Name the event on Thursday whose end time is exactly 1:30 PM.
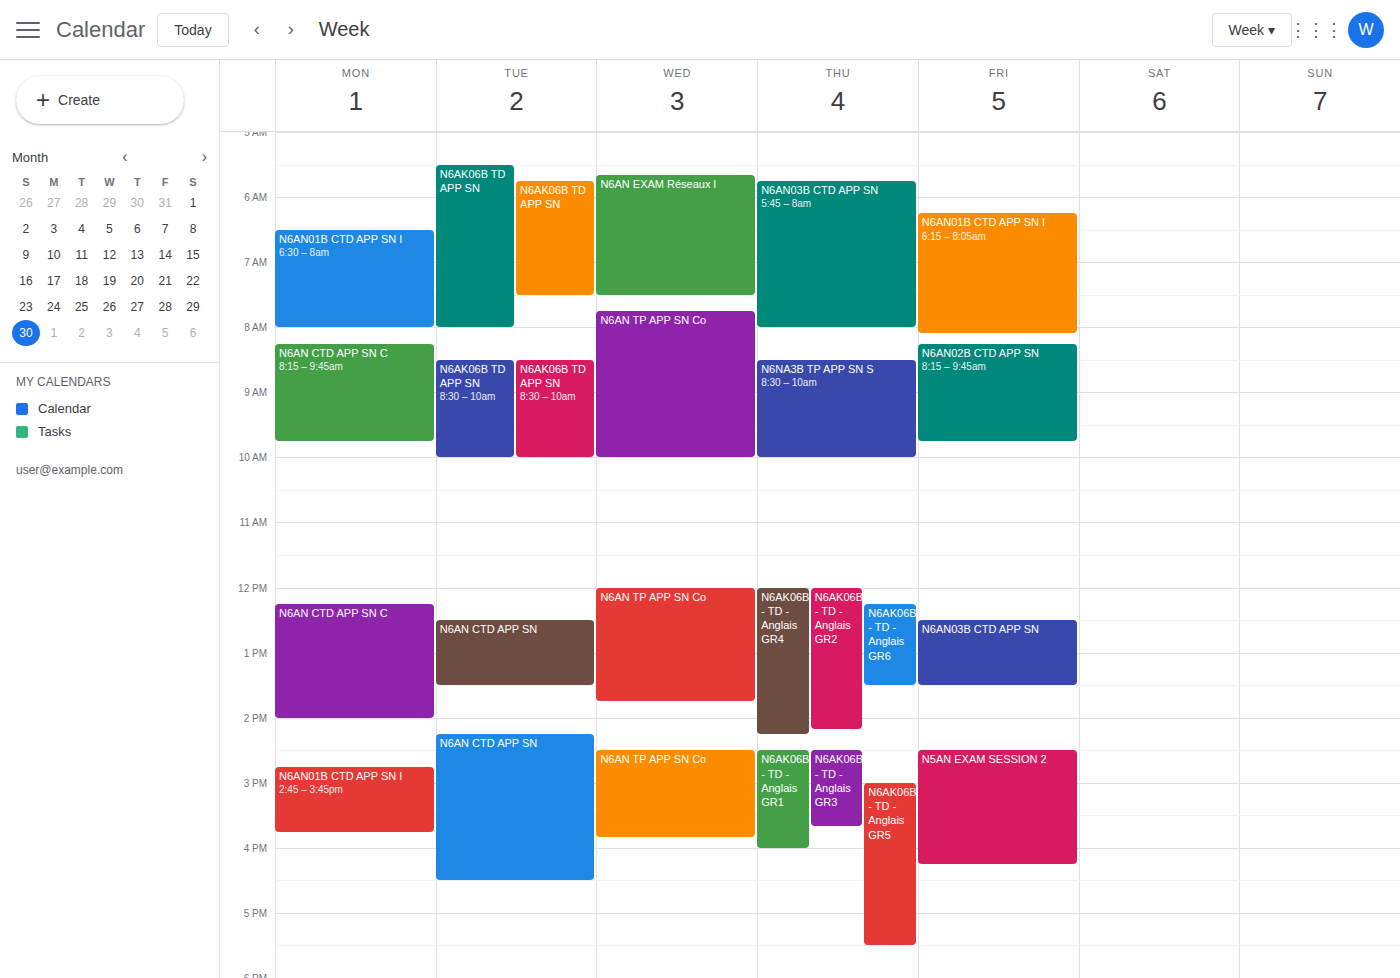
"N6AK06B - TD - Anglais GR6"